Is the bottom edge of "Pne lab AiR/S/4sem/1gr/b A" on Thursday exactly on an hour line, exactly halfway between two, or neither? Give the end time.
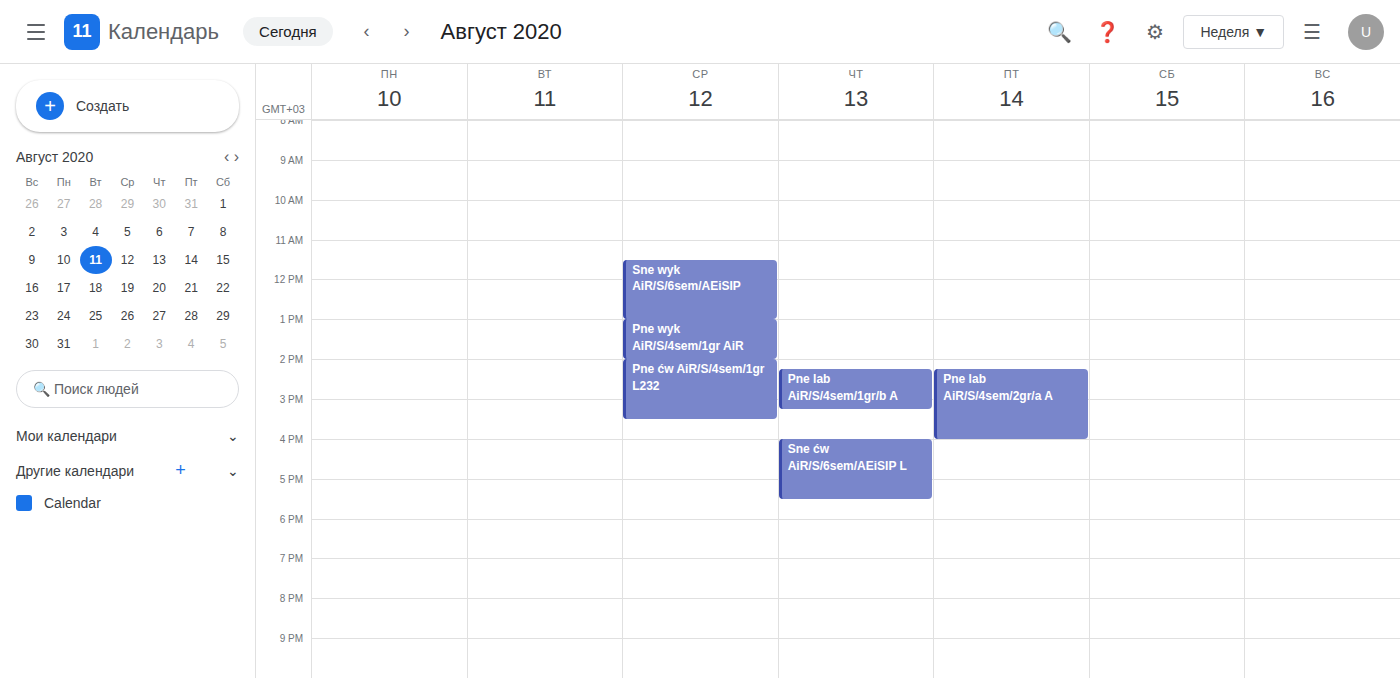
3:15 PM -- neither: a quarter of the way from the 3 PM line to the 4 PM line.